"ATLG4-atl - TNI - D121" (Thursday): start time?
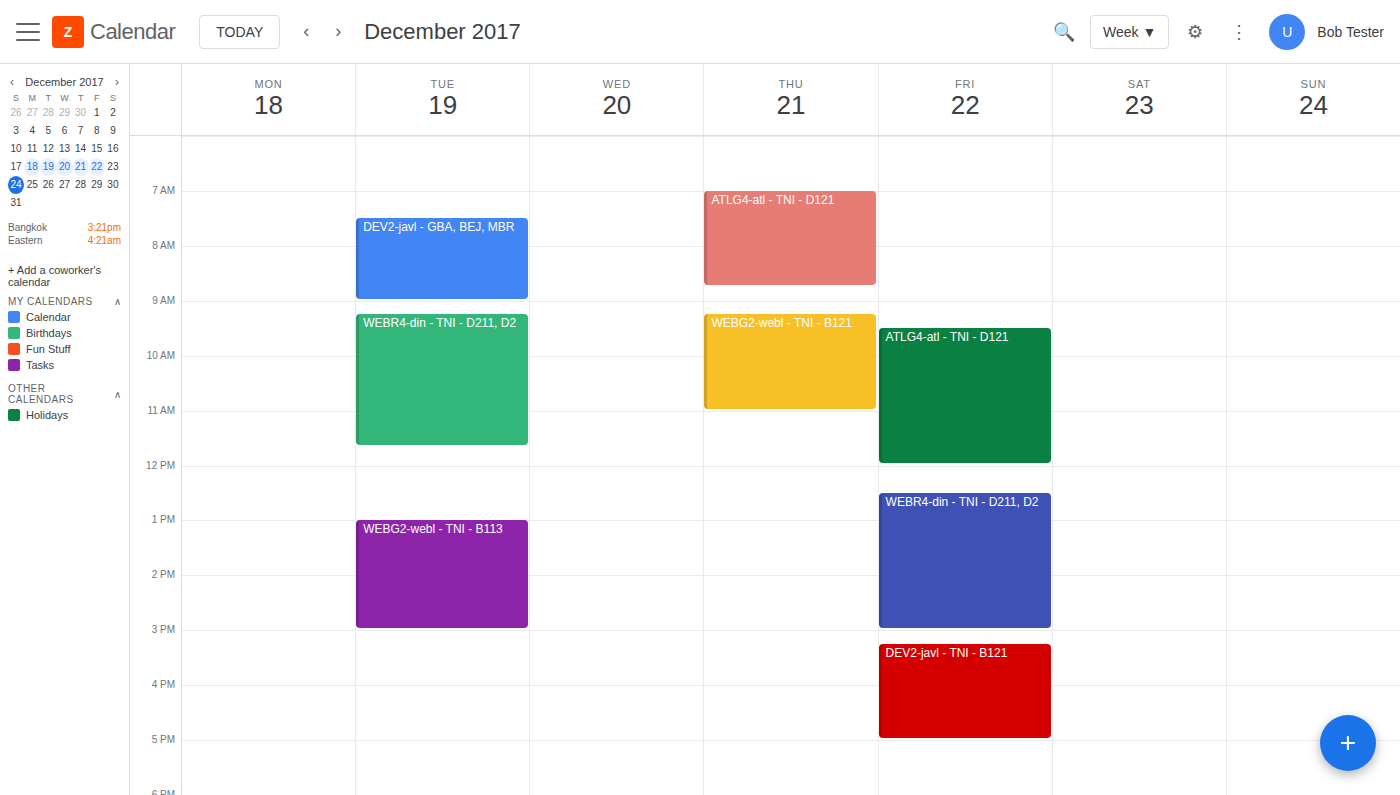
7:00 AM